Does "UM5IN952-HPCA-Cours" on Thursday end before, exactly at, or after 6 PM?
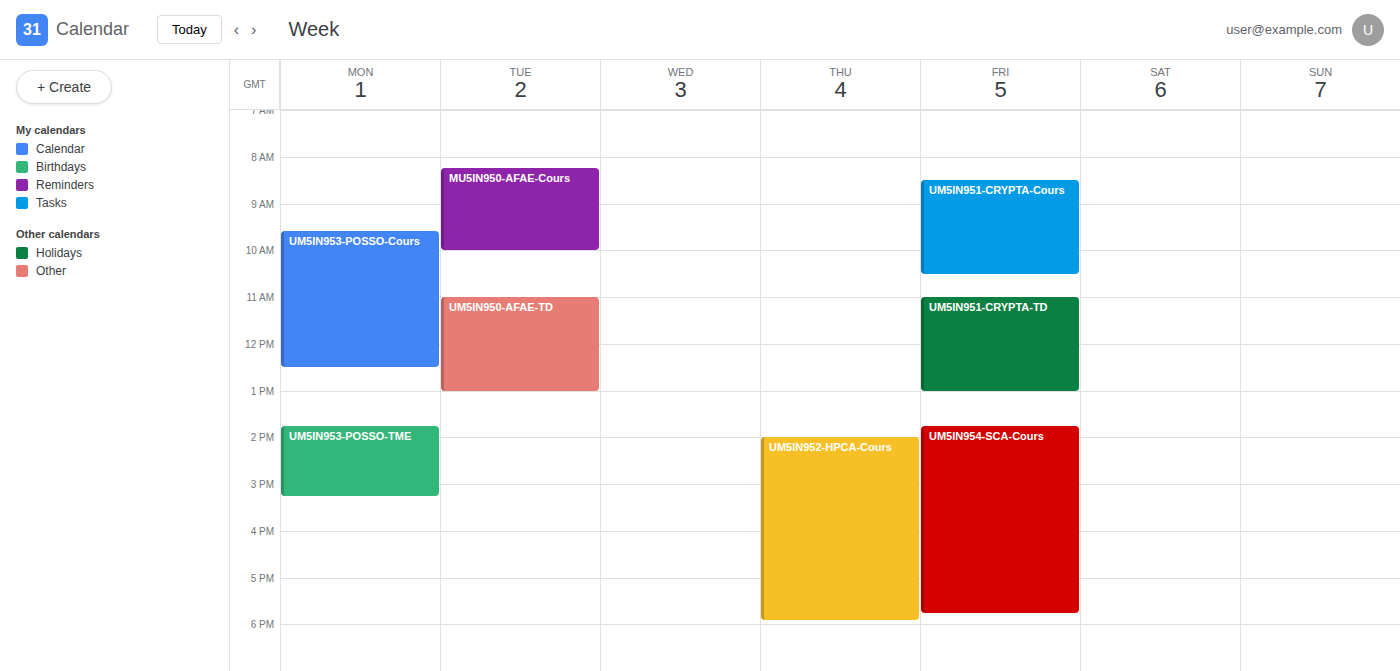
5:55 PM -- before 6 PM, 5 minutes above the 6 PM line.